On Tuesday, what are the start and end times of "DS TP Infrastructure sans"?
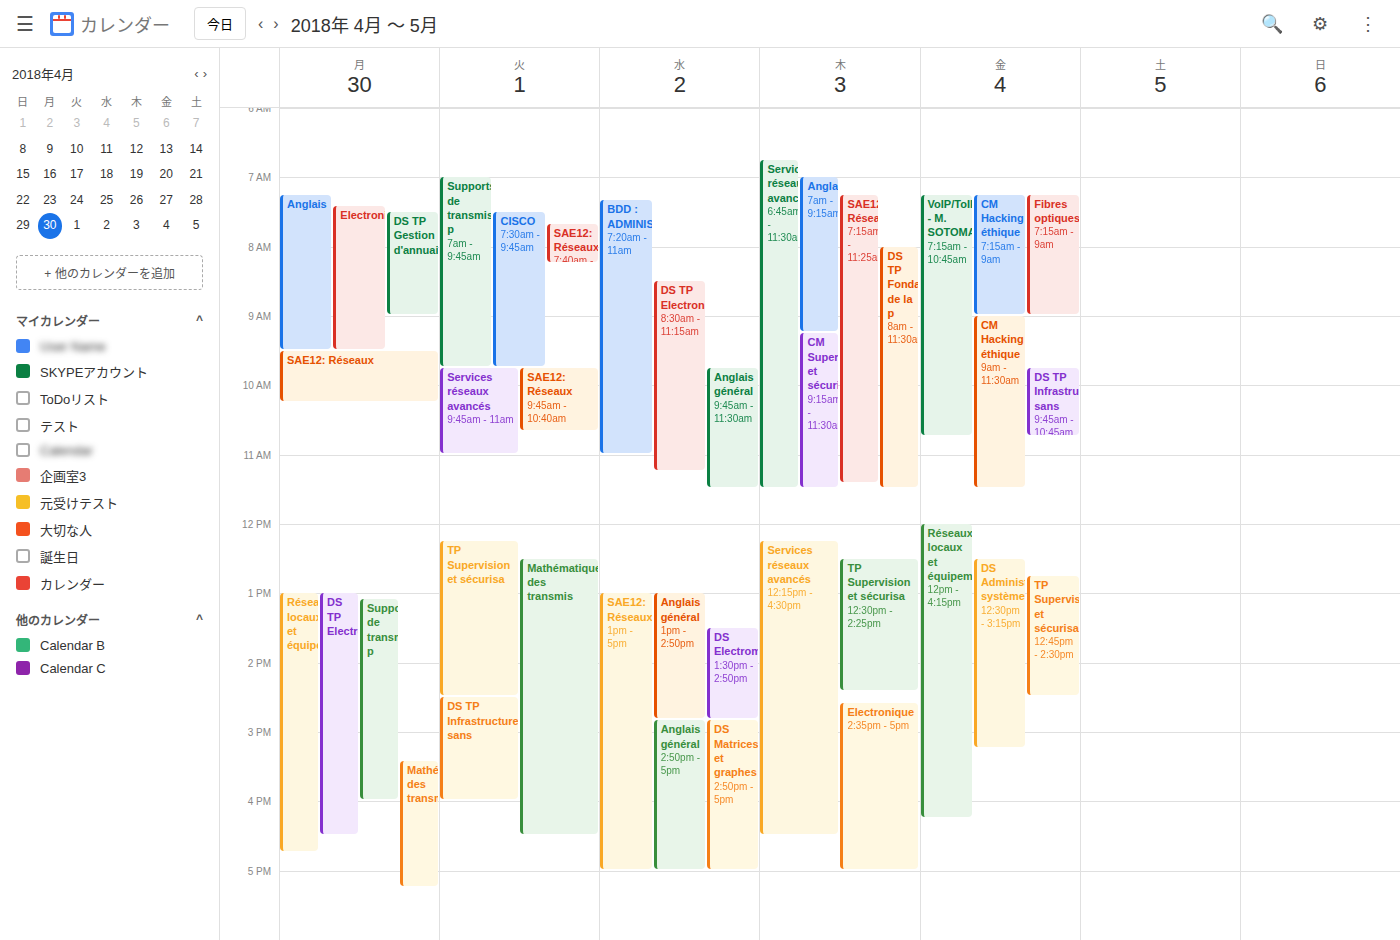
2:30 PM to 4:00 PM